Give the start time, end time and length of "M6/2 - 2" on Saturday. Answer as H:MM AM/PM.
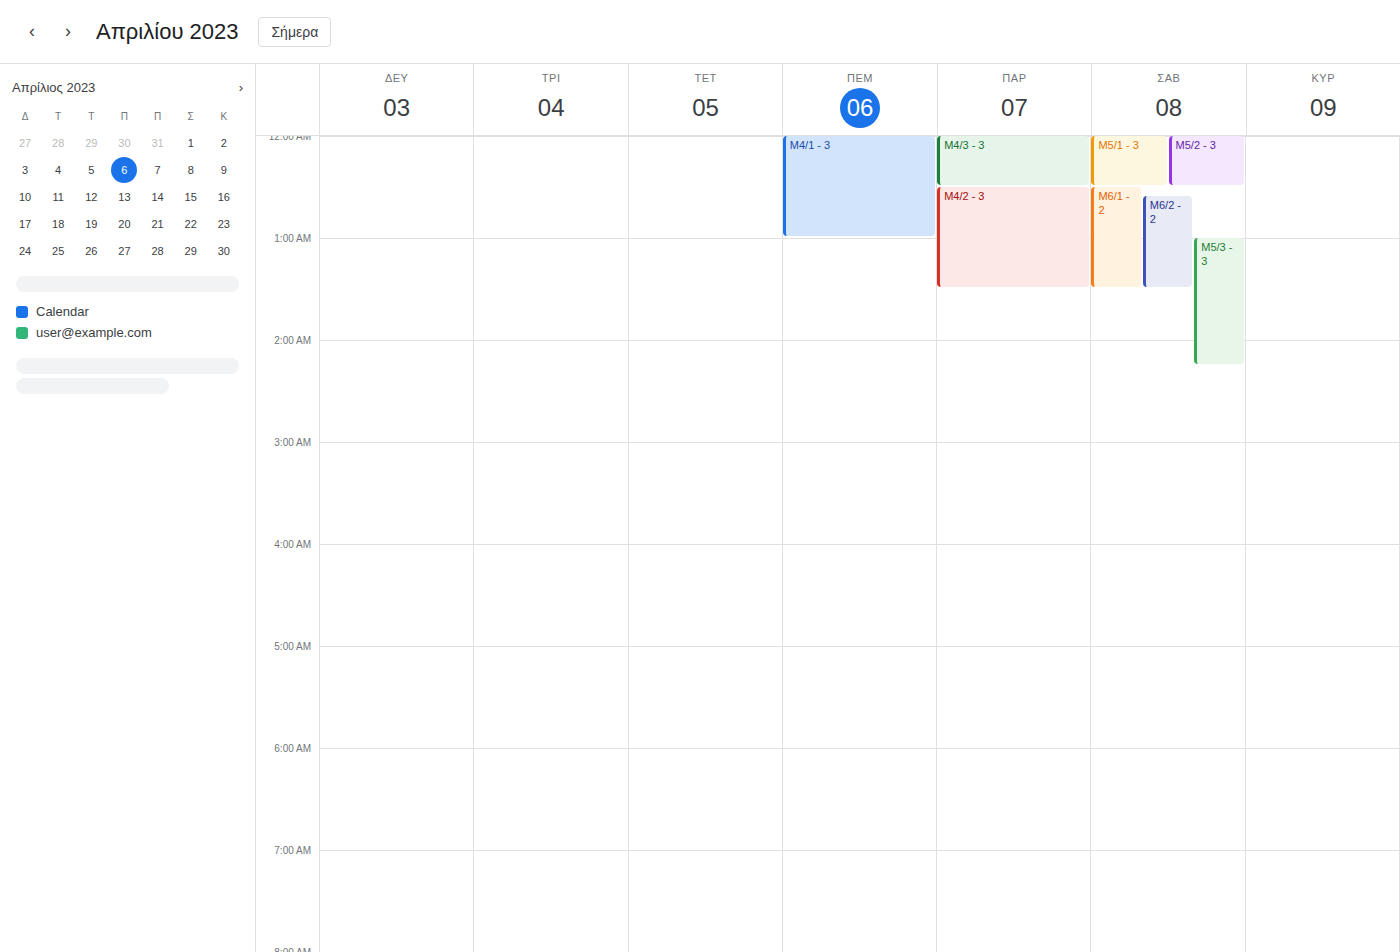
12:35 AM to 1:30 AM, 55 minutes